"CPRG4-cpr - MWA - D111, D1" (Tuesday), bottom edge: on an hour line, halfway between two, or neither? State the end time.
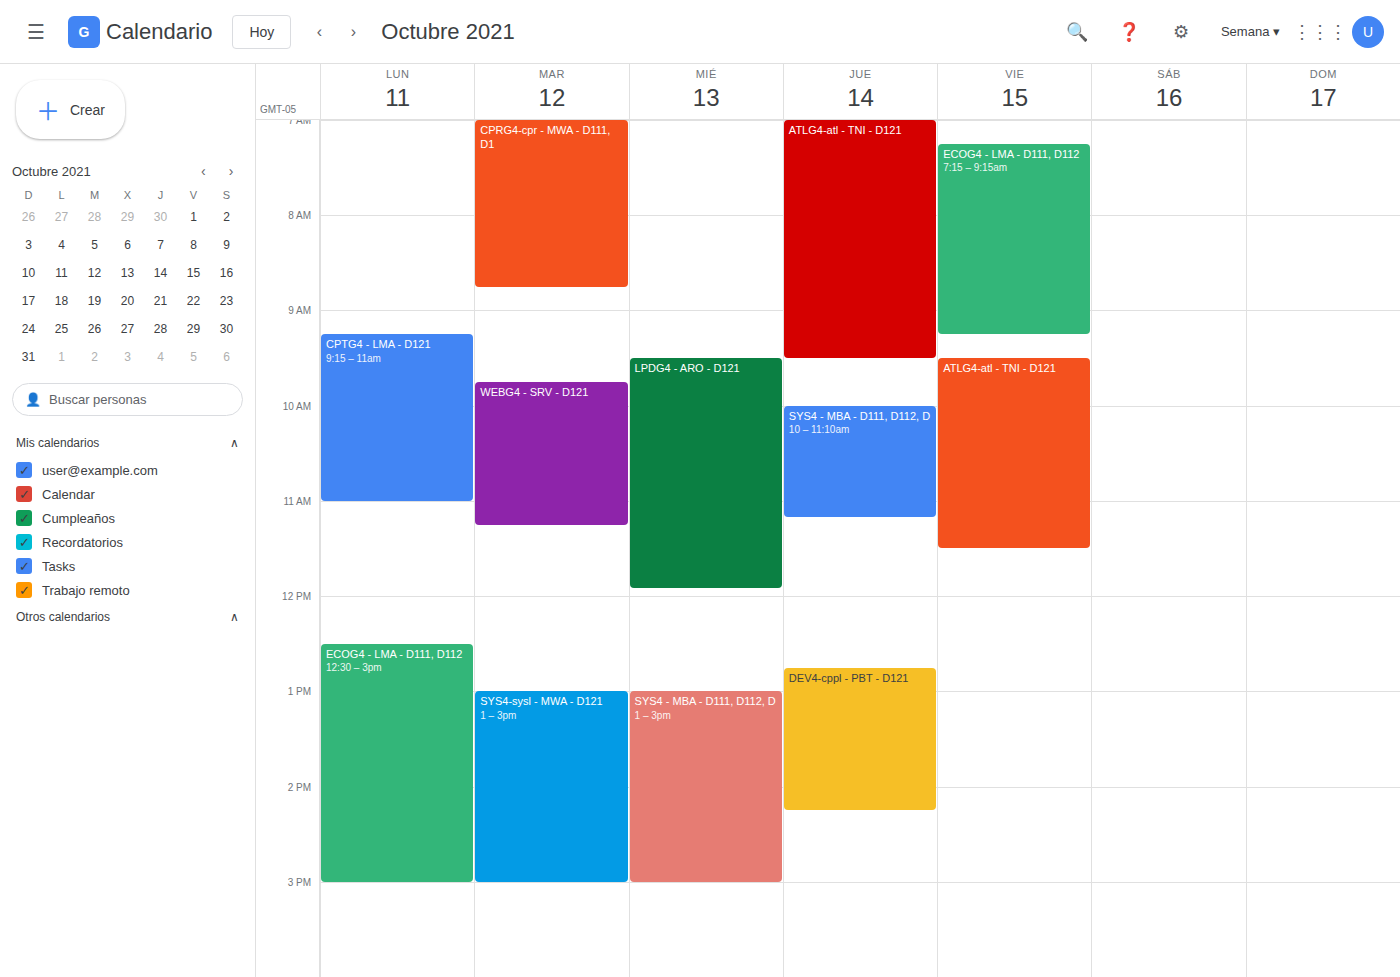
8:45 AM -- neither: three quarters of the way from the 8 AM line to the 9 AM line.